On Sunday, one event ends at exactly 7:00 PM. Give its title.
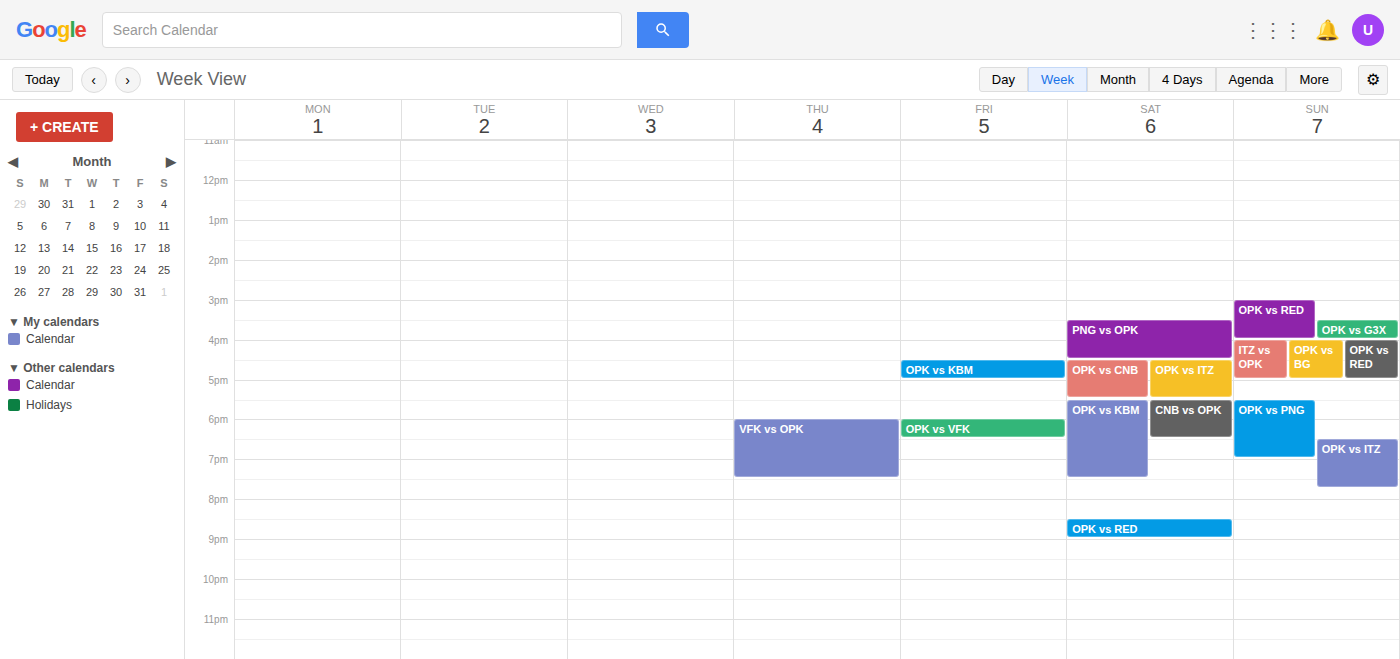
"OPK vs PNG"